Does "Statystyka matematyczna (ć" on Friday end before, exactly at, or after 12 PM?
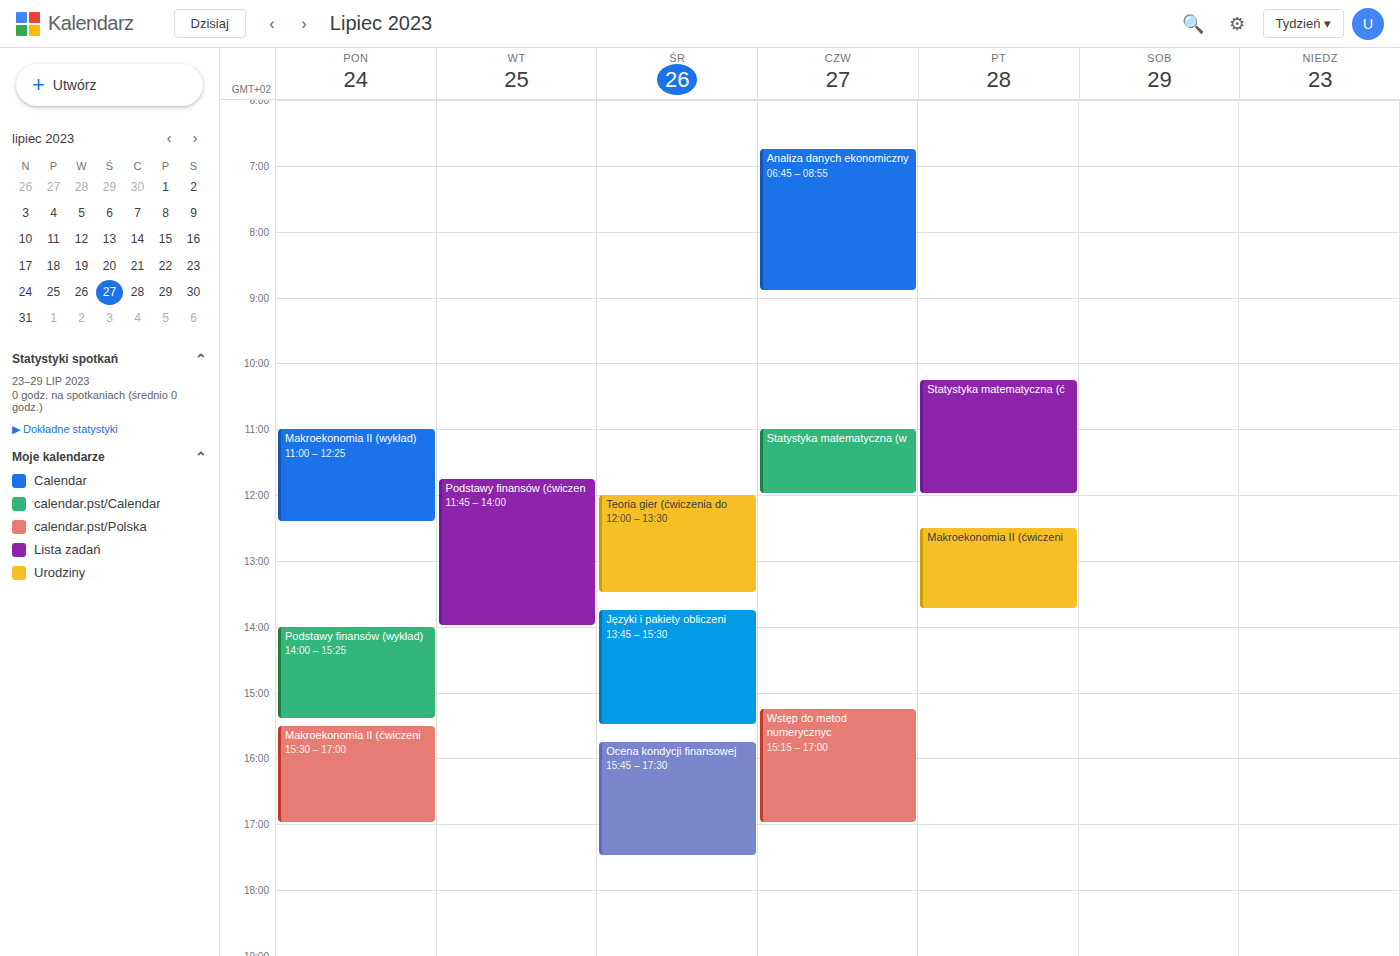
12:00 PM -- exactly at 12 PM, on the 12 PM line.